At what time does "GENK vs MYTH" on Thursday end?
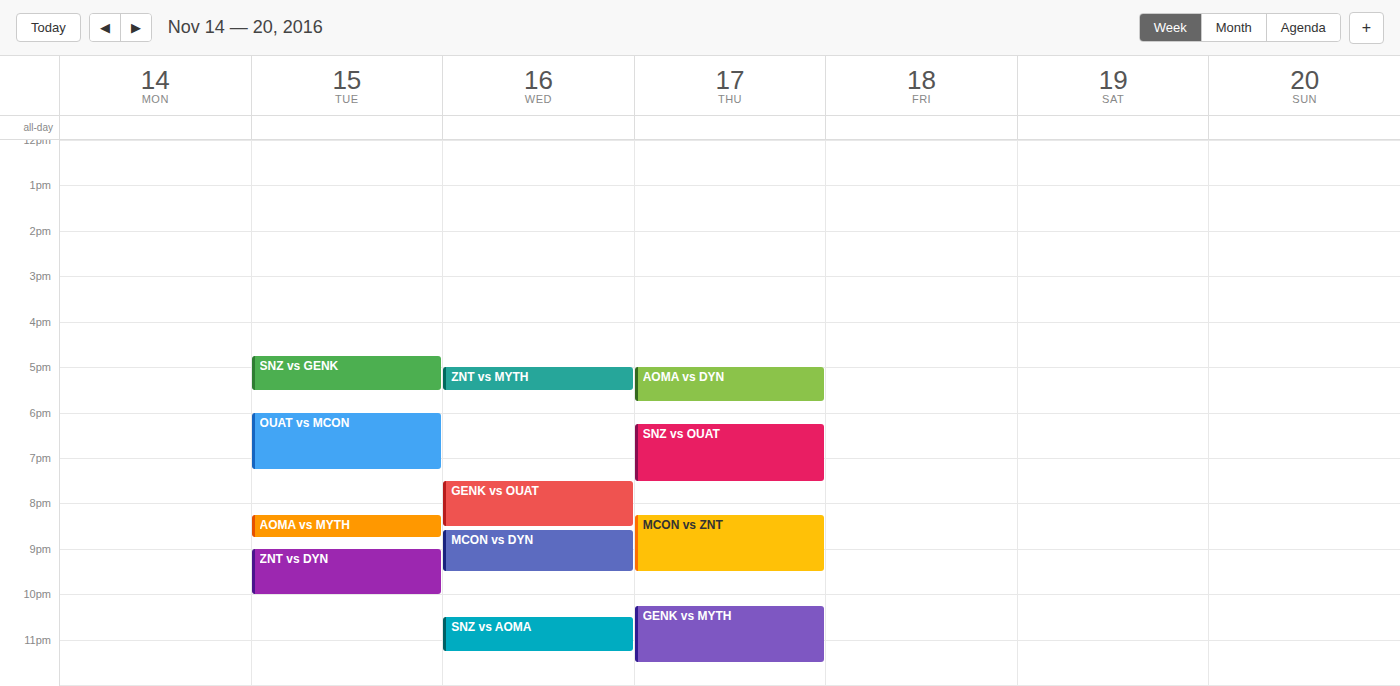
11:30 PM